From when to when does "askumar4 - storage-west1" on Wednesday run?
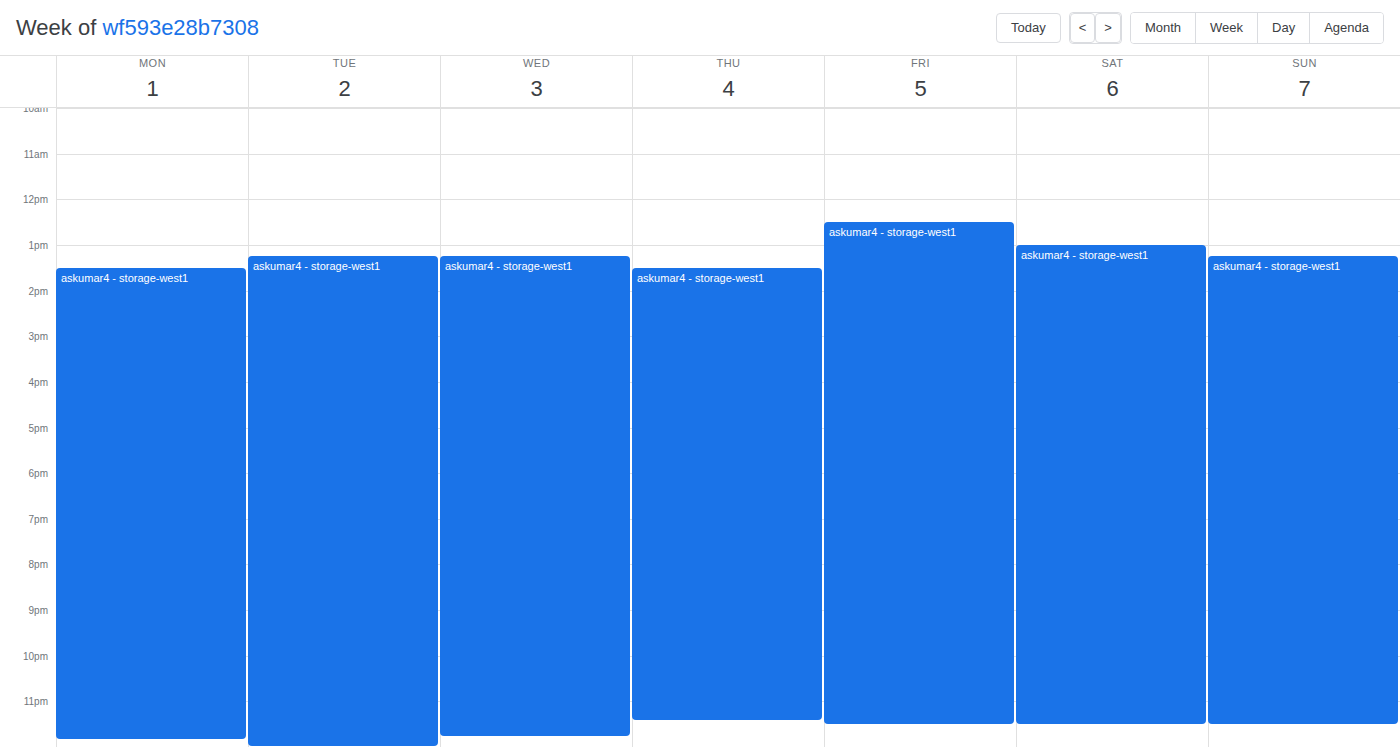
1:15 PM to 11:45 PM